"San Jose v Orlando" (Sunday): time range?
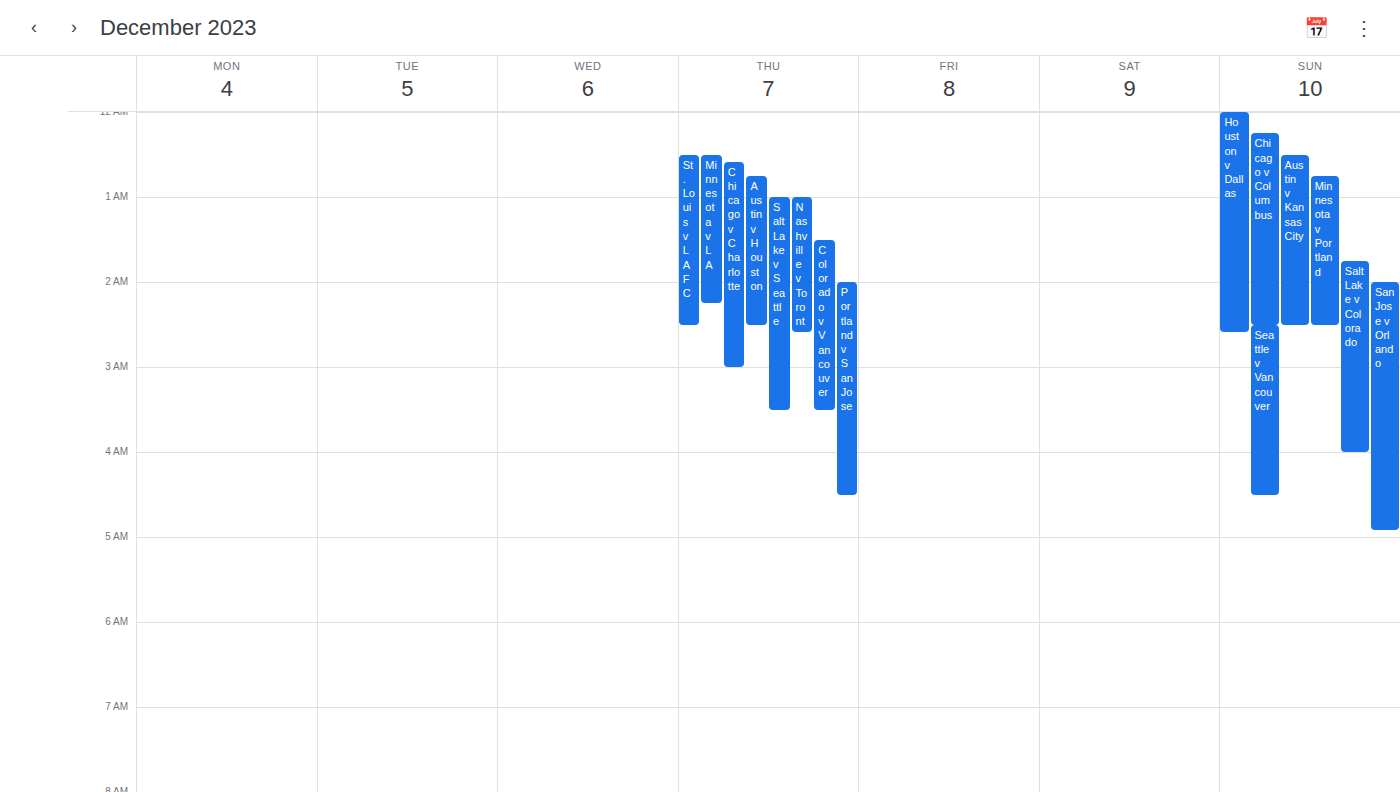
2:00 AM to 4:55 AM